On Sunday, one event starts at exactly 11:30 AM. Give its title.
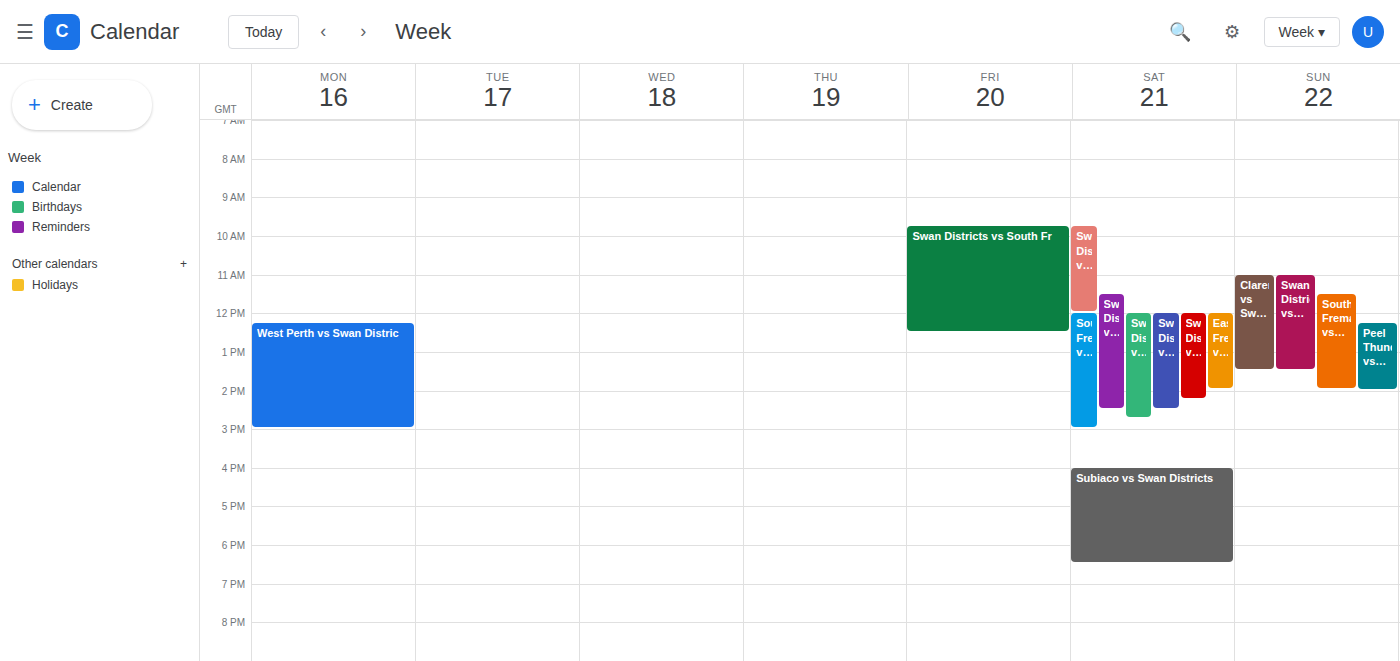
"South Fremantle vs Swan Di"